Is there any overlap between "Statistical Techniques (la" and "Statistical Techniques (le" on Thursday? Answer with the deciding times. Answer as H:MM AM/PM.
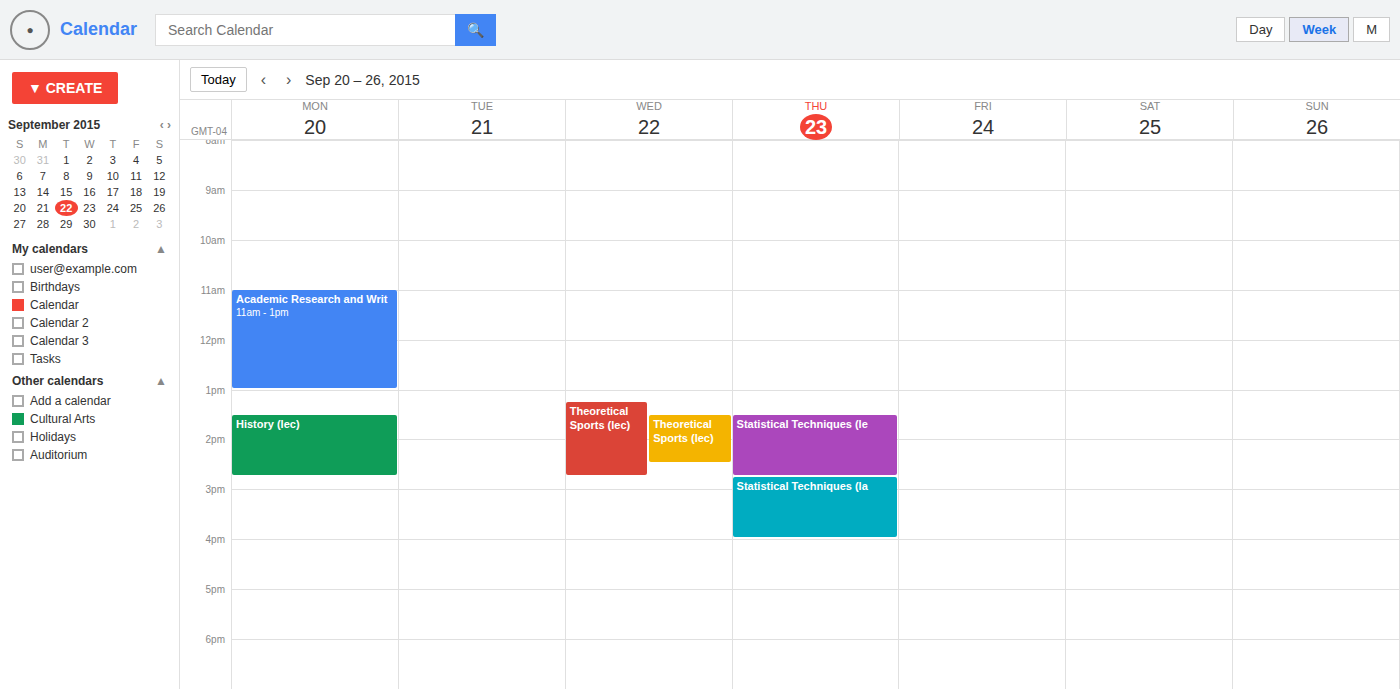
"Statistical Techniques (le" ends at 2:45 PM, exactly when "Statistical Techniques (la" starts -- they touch but do not overlap.